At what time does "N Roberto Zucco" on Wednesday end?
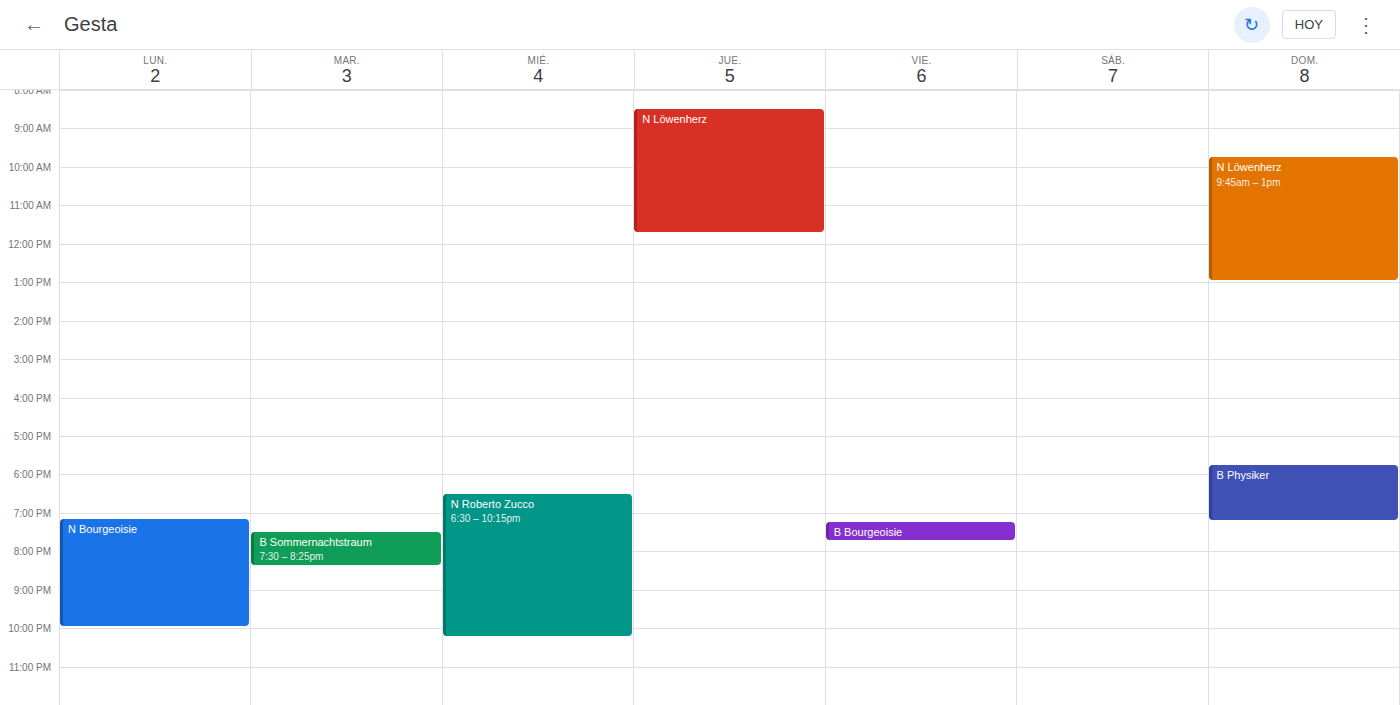
10:15 PM